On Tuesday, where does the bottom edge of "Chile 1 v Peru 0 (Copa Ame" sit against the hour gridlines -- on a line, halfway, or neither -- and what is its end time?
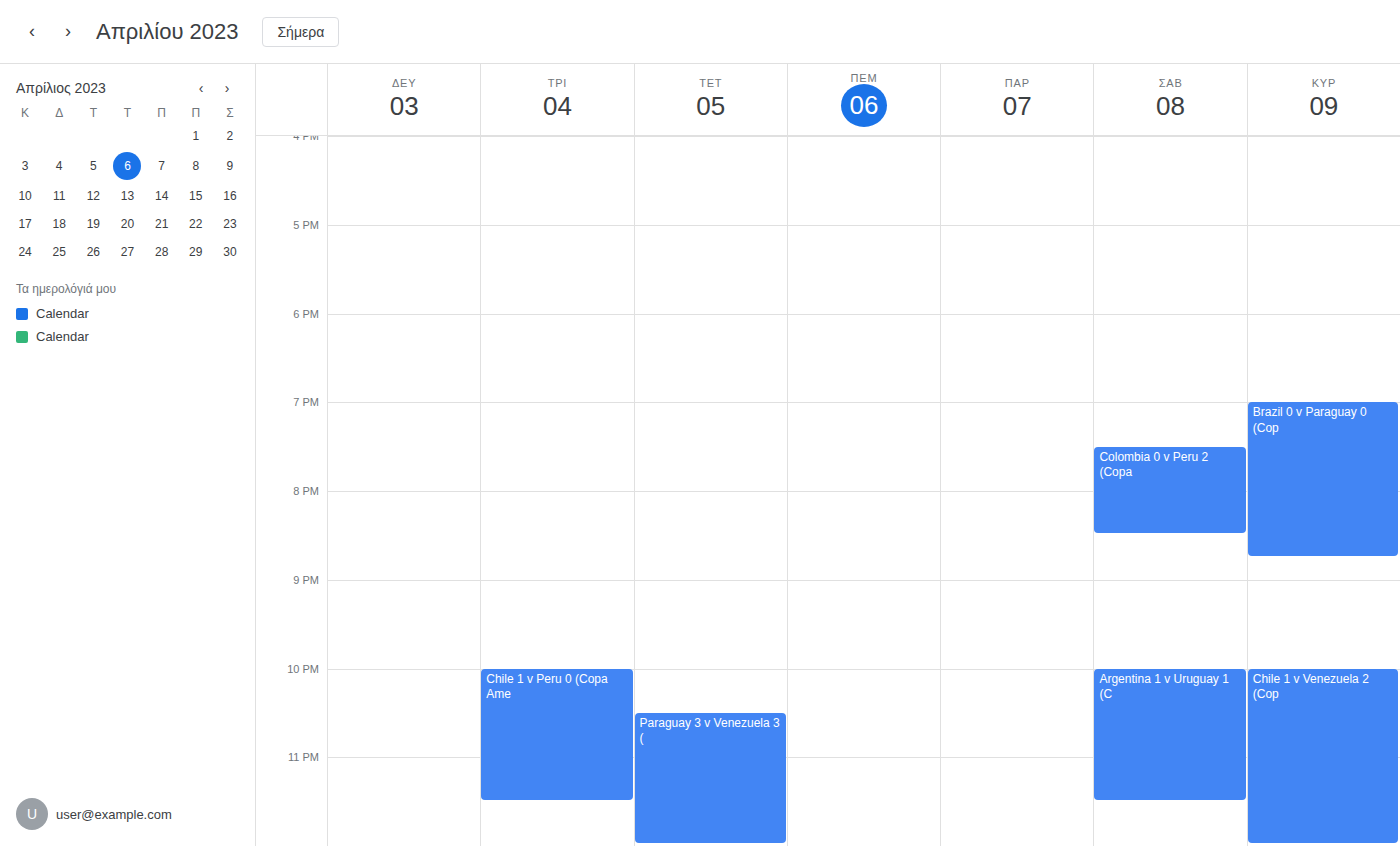
11:30 PM -- halfway between the 11 PM and 12 AM lines.